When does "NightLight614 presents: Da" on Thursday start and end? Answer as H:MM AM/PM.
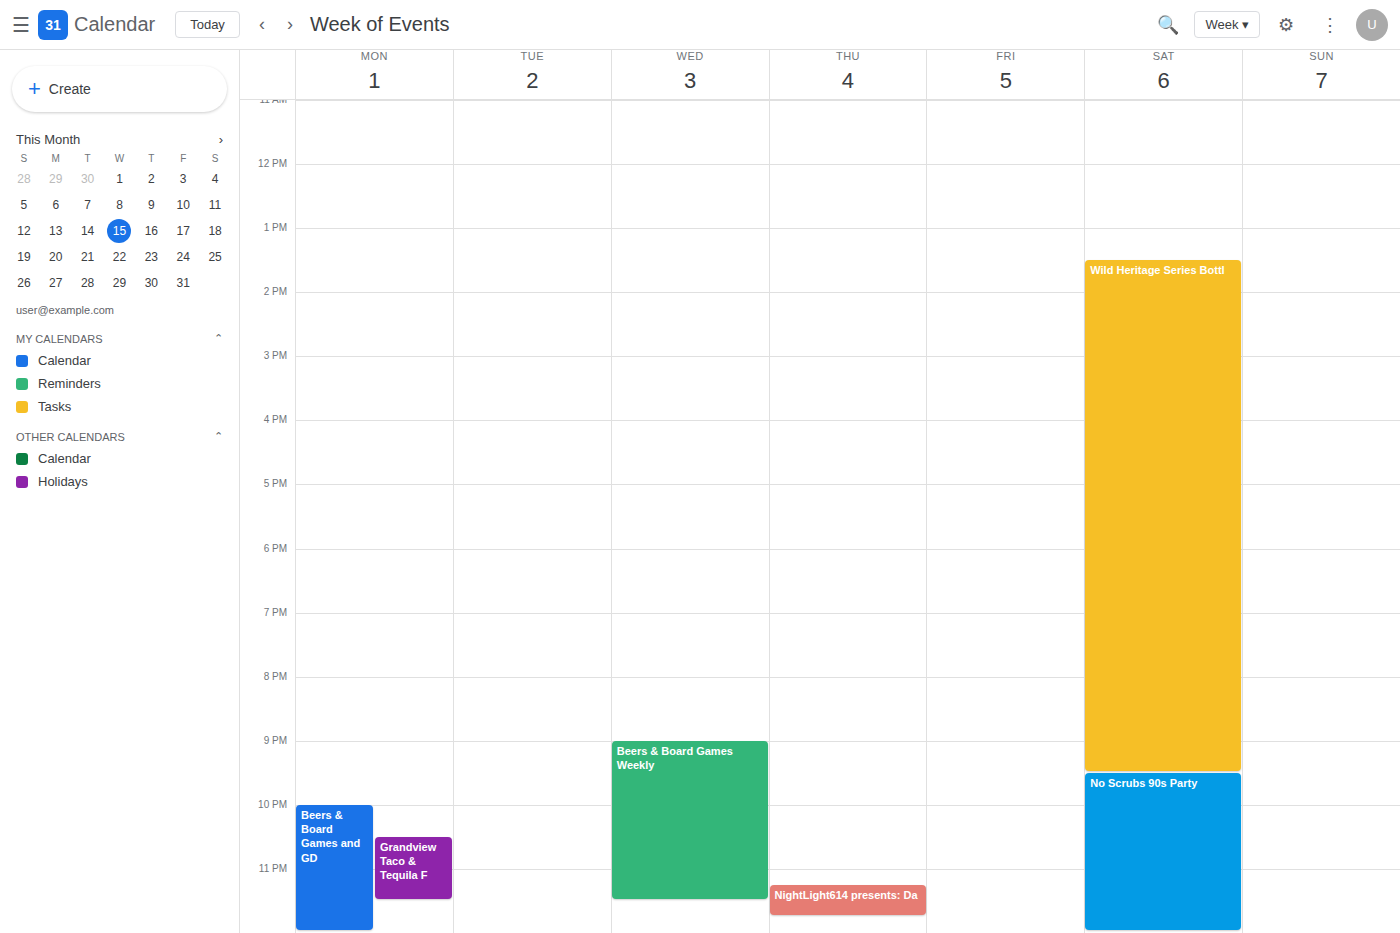
11:15 PM to 11:45 PM